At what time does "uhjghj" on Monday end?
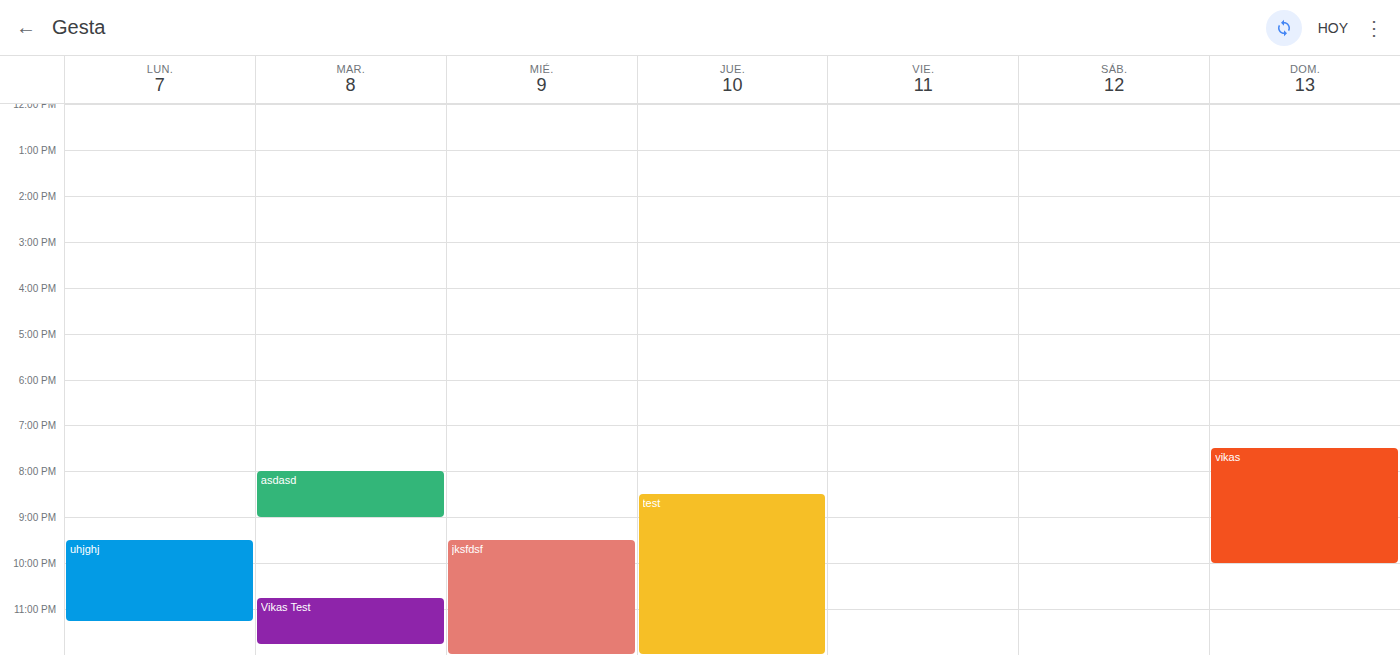
11:15 PM